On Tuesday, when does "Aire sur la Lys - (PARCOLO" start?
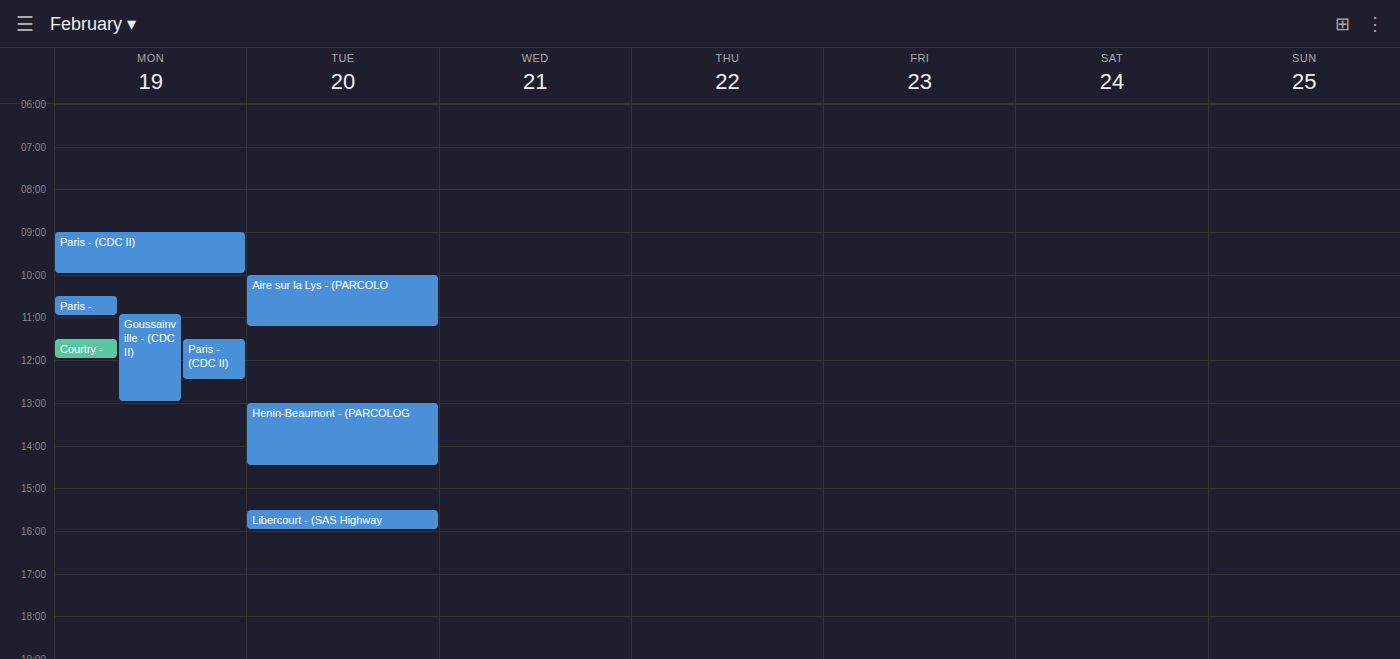
10:00 AM